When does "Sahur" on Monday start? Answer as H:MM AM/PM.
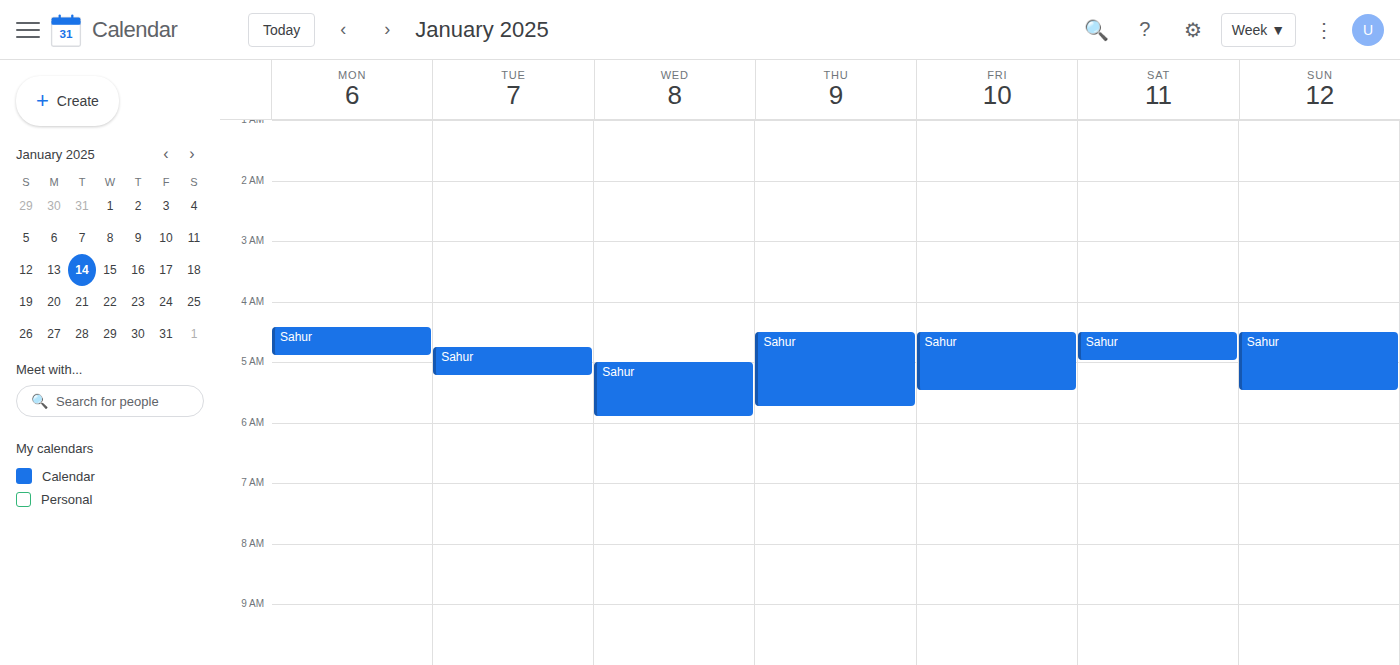
4:25 AM